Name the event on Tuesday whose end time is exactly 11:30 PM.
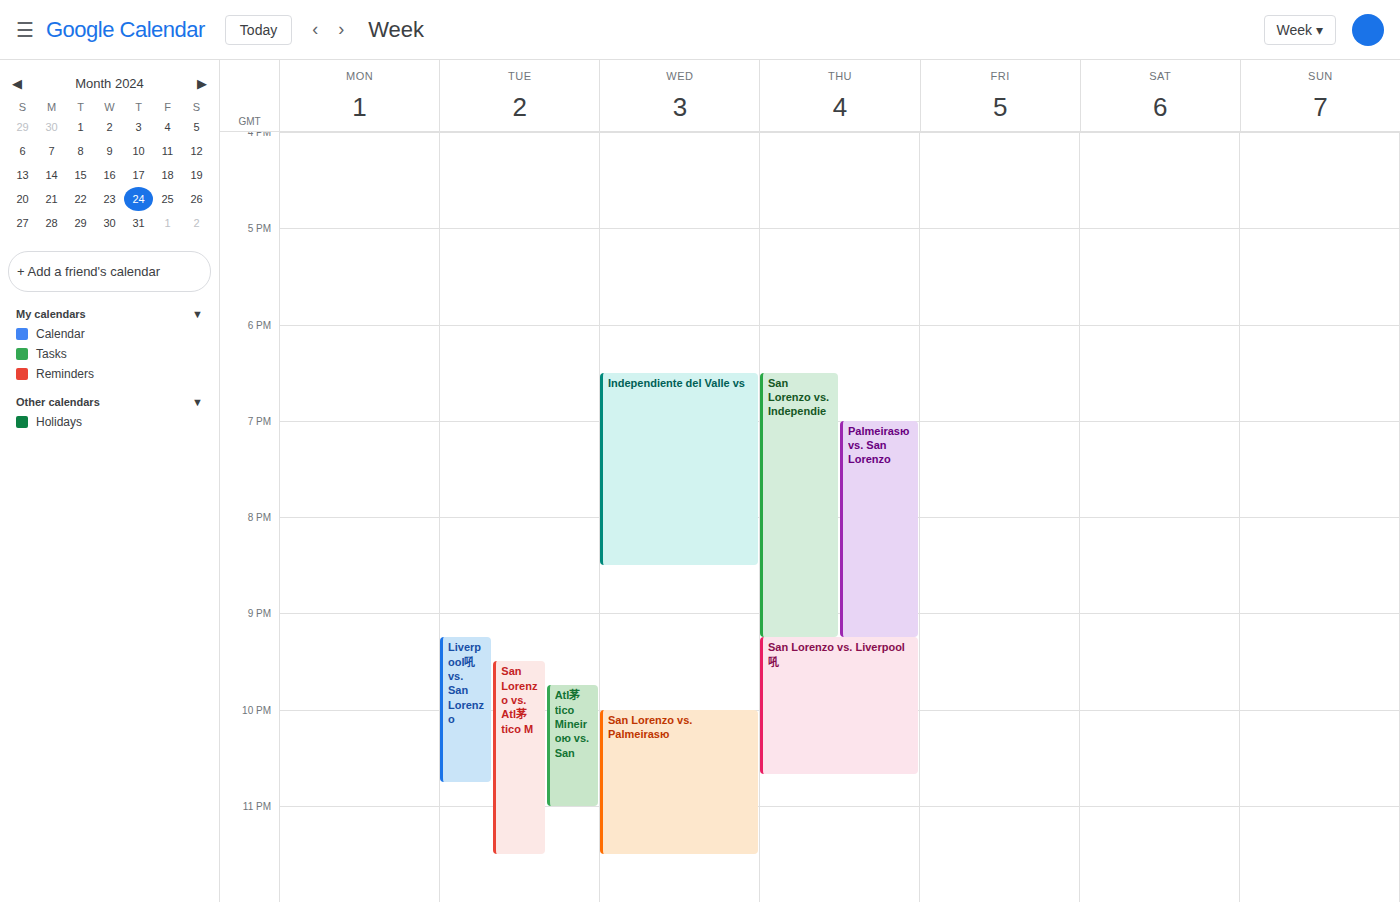
"San Lorenzo vs. Atl茅tico M"